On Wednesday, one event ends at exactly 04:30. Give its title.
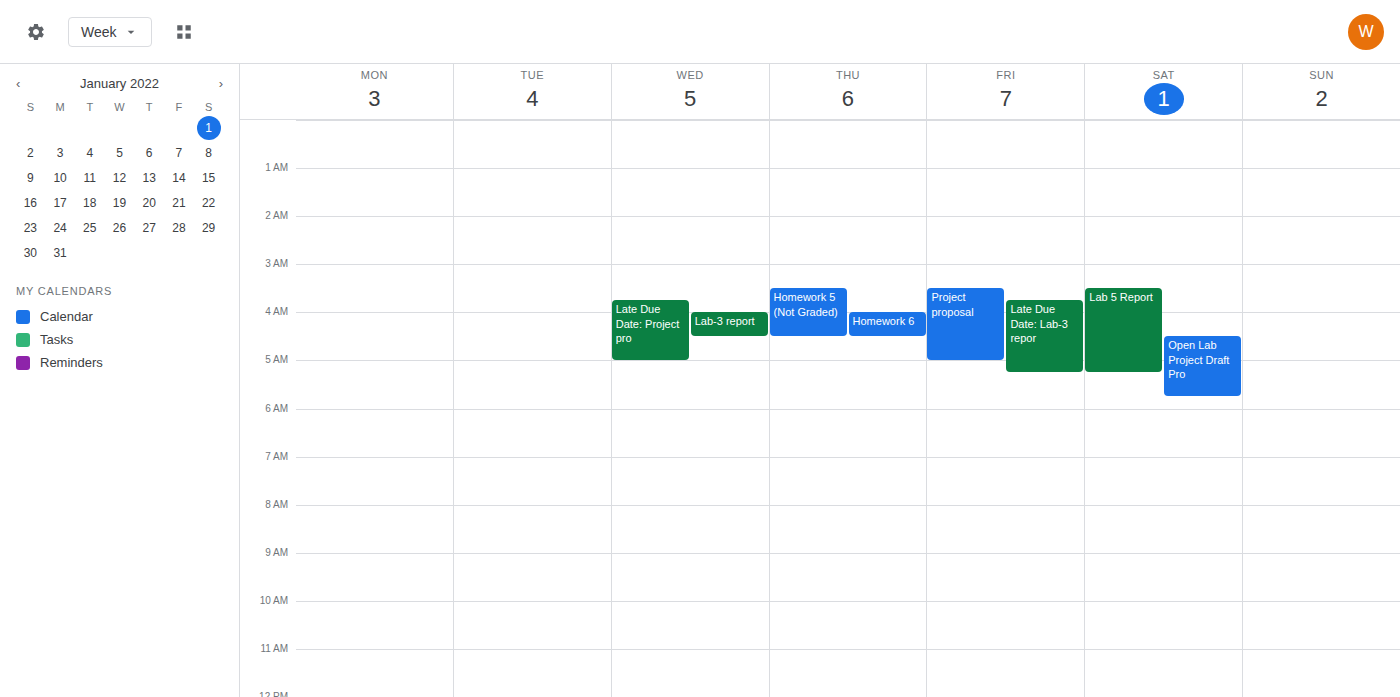
"Lab-3 report"